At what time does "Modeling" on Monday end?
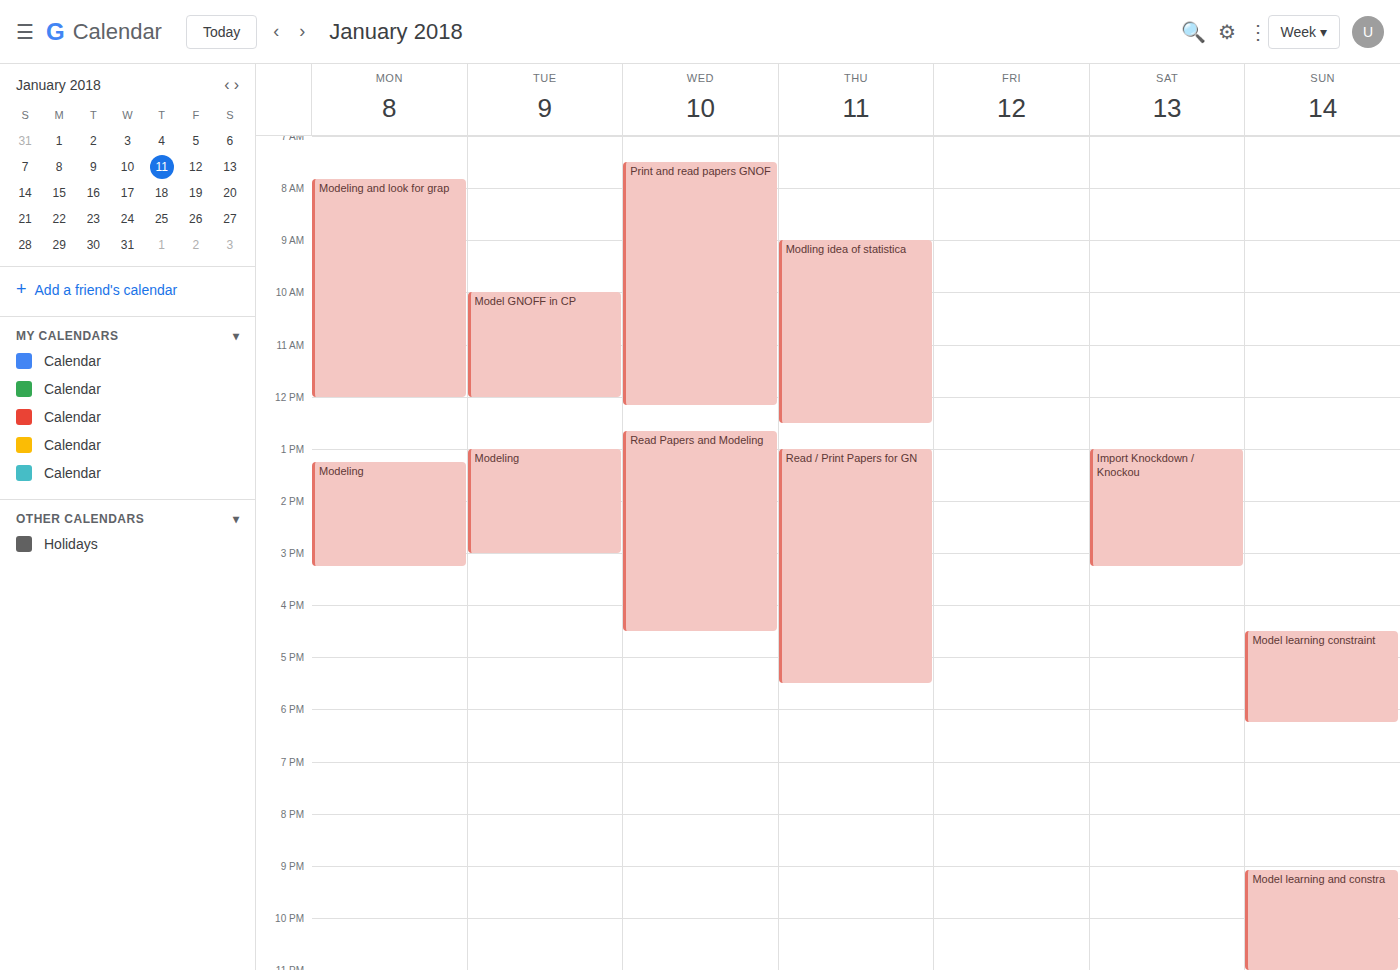
3:15 PM